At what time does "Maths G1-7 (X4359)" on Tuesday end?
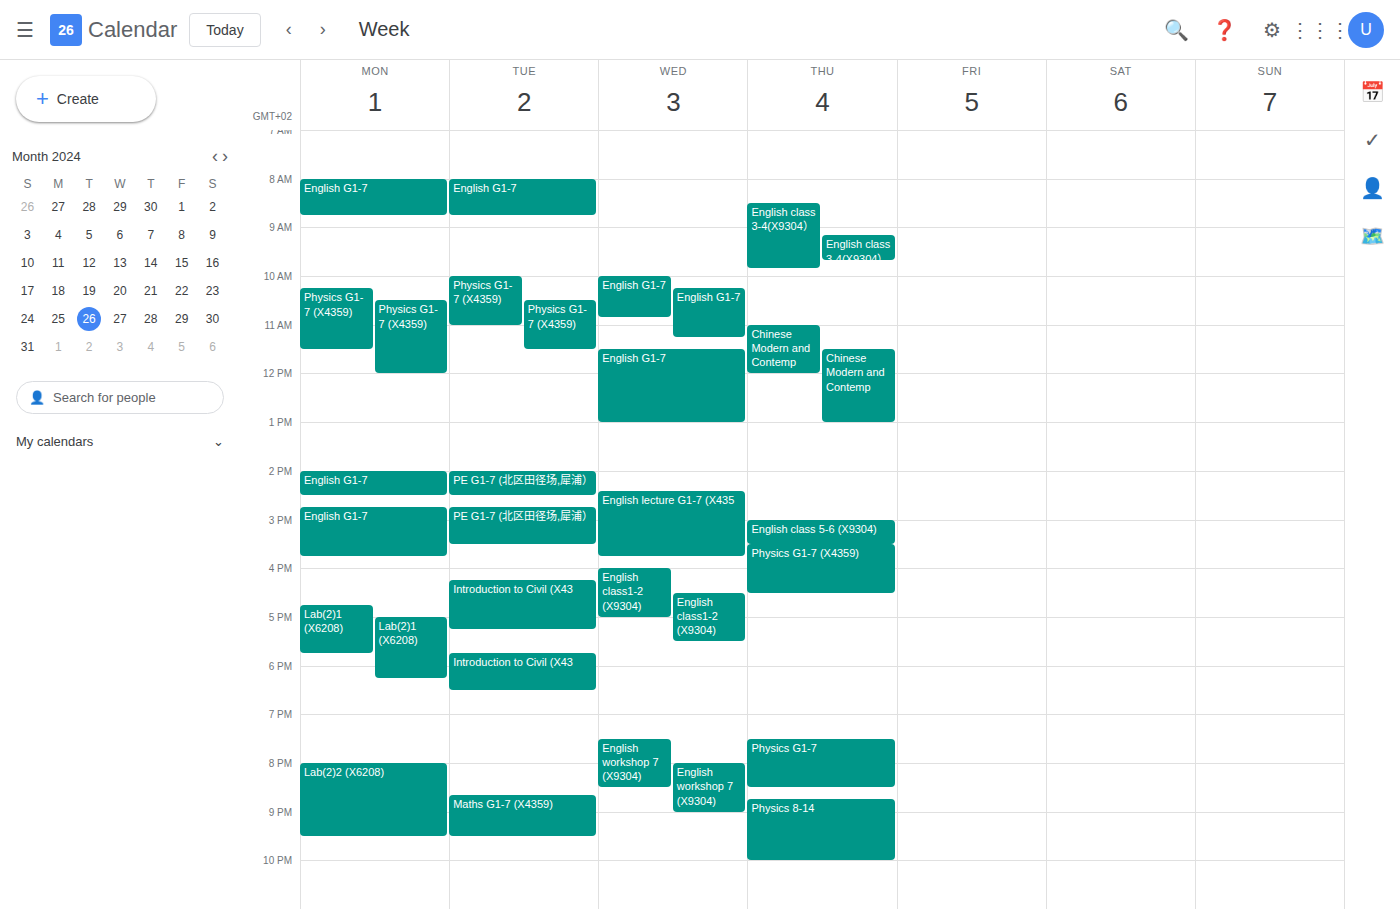
9:30 PM